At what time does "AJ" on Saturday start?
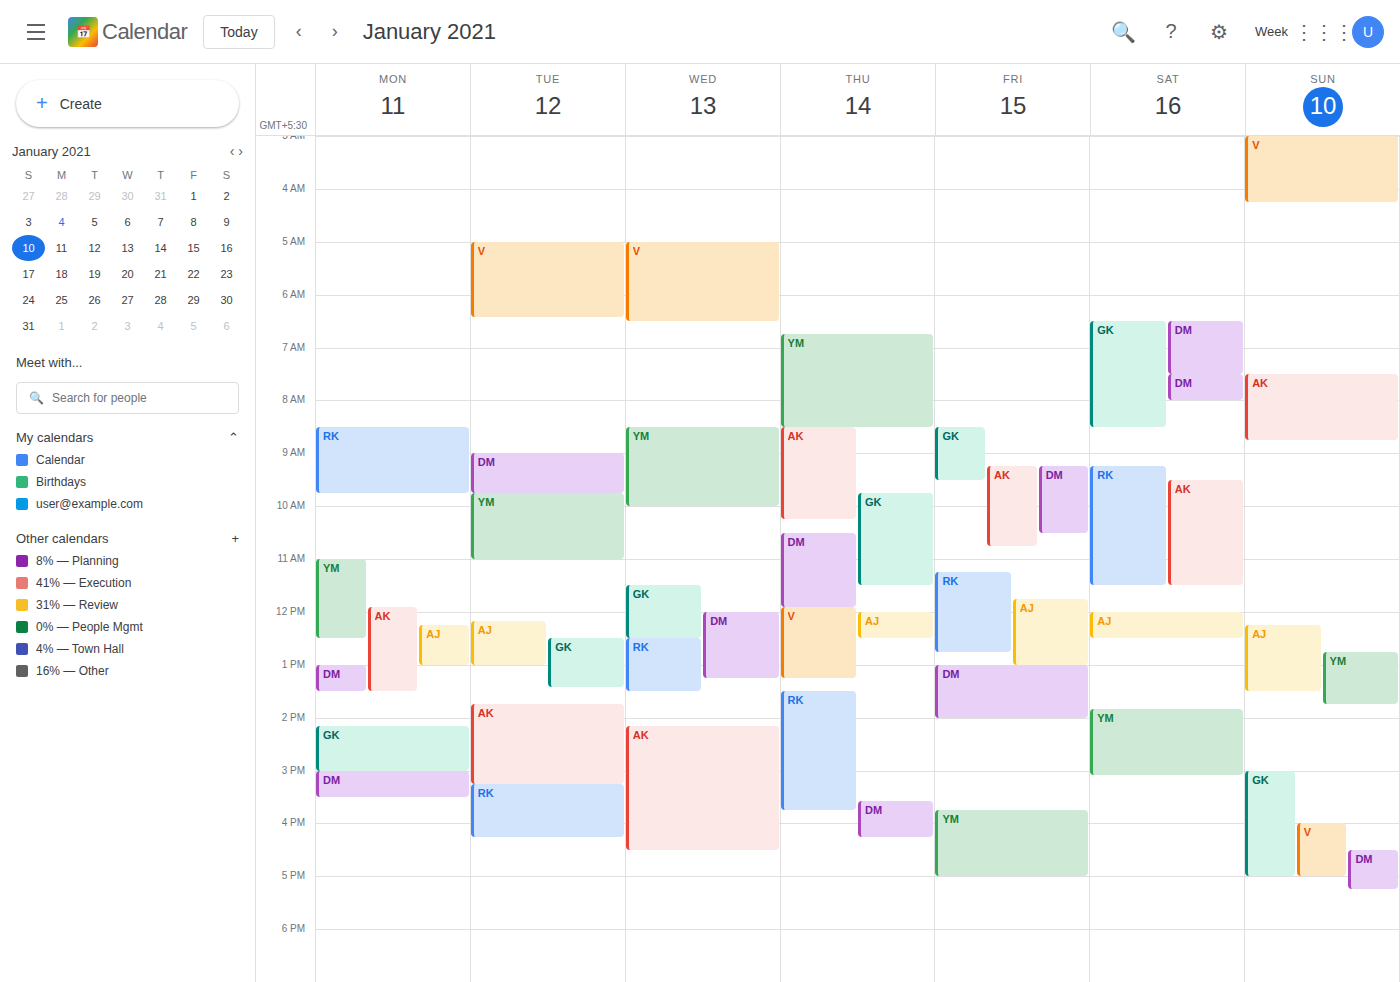
12:00 PM